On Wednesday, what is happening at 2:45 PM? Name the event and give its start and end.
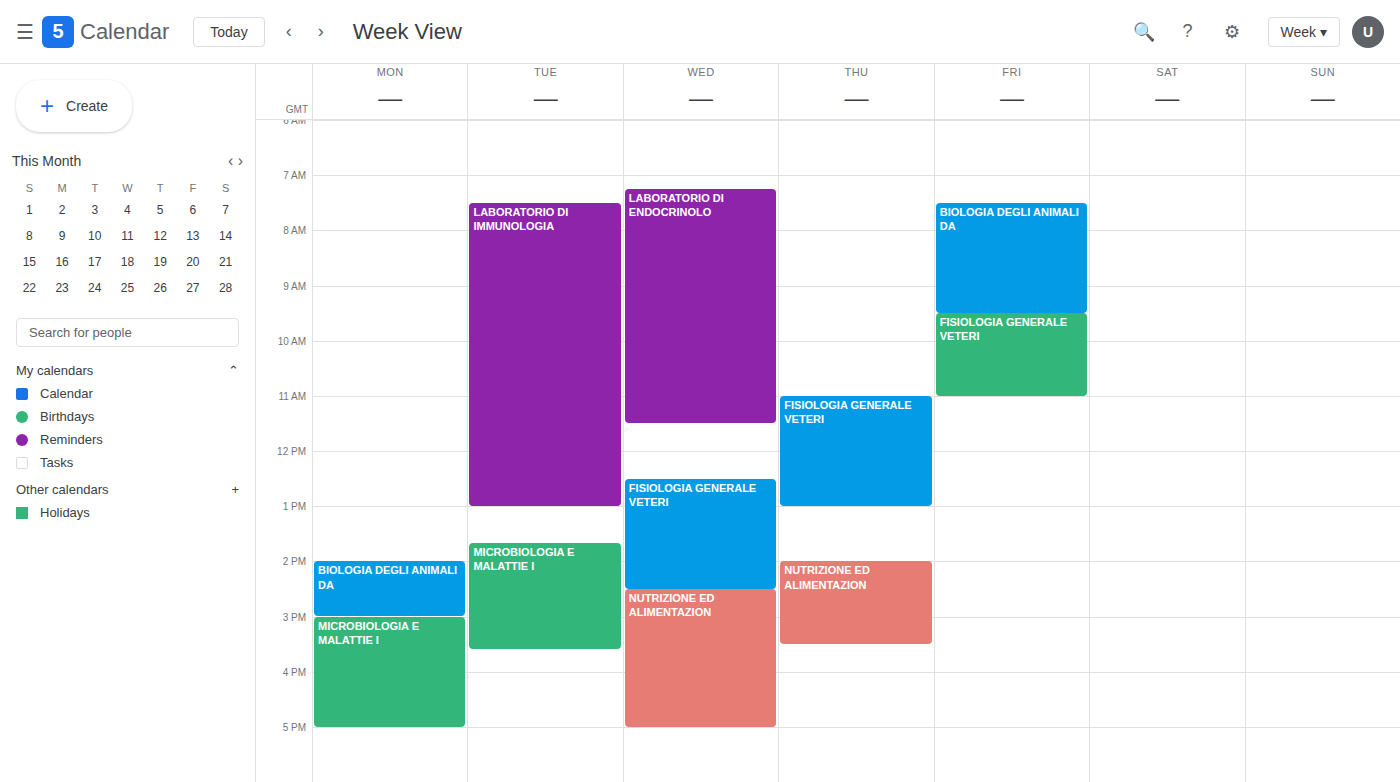
"NUTRIZIONE ED ALIMENTAZION", 2:30 PM to 5:00 PM